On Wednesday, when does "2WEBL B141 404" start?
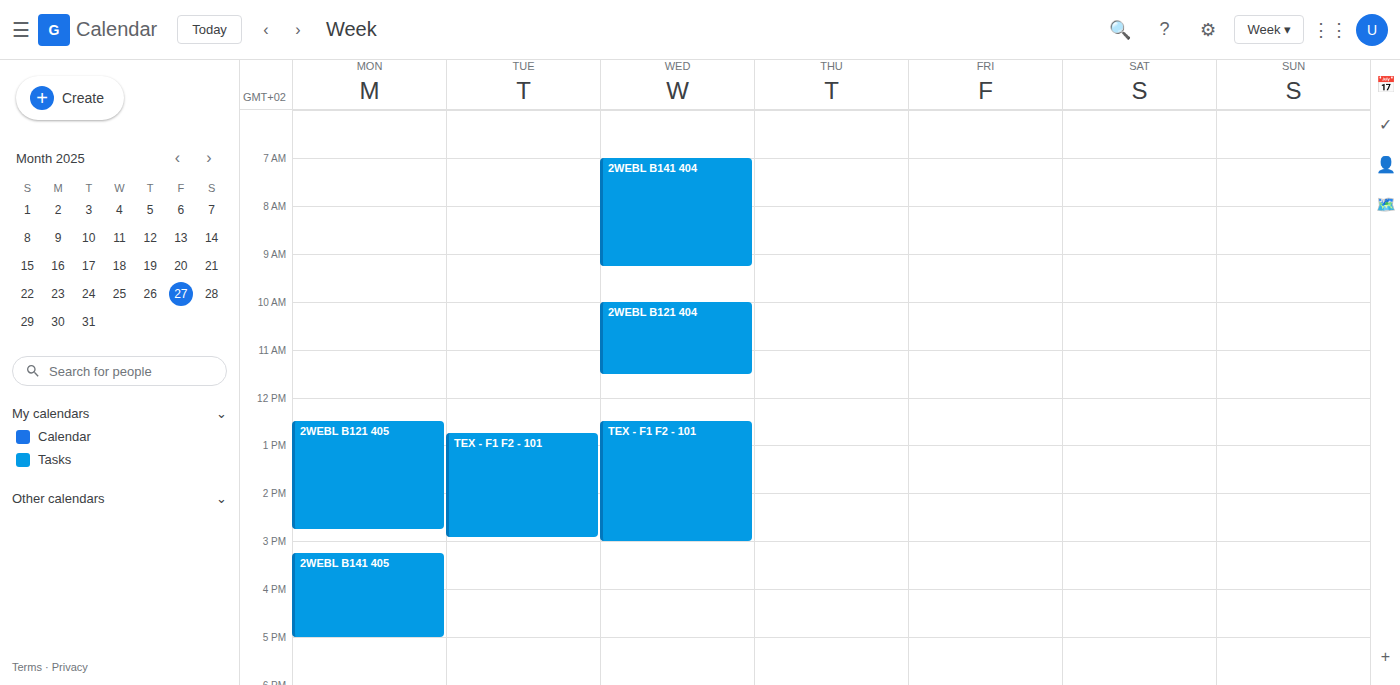
7:00 AM